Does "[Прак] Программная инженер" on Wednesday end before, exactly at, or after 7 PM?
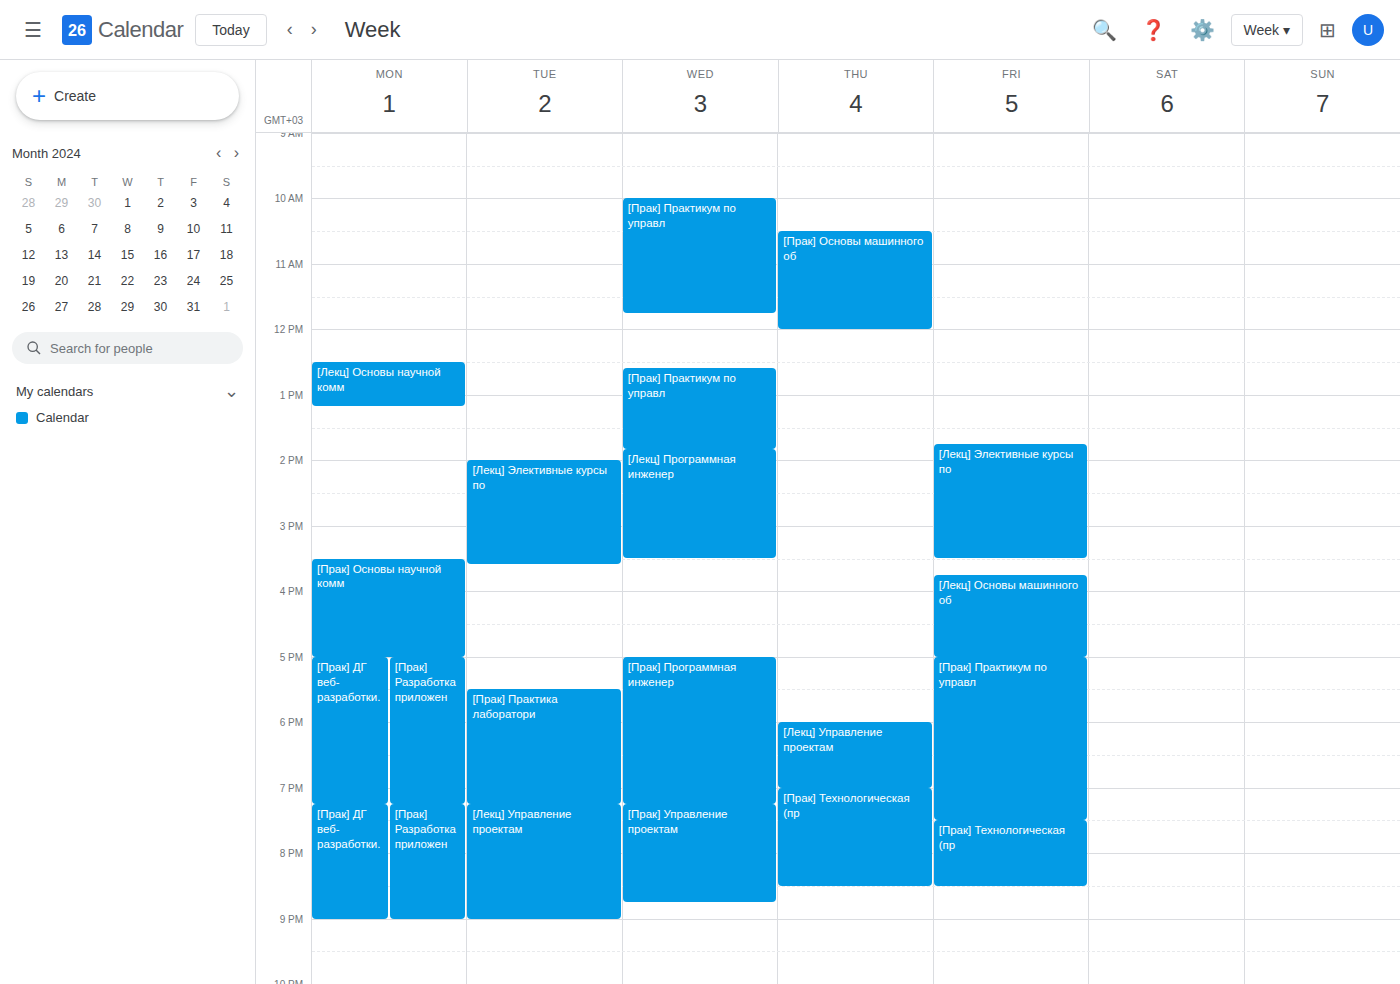
7:15 PM -- after 7 PM, 15 minutes below the 7 PM line.